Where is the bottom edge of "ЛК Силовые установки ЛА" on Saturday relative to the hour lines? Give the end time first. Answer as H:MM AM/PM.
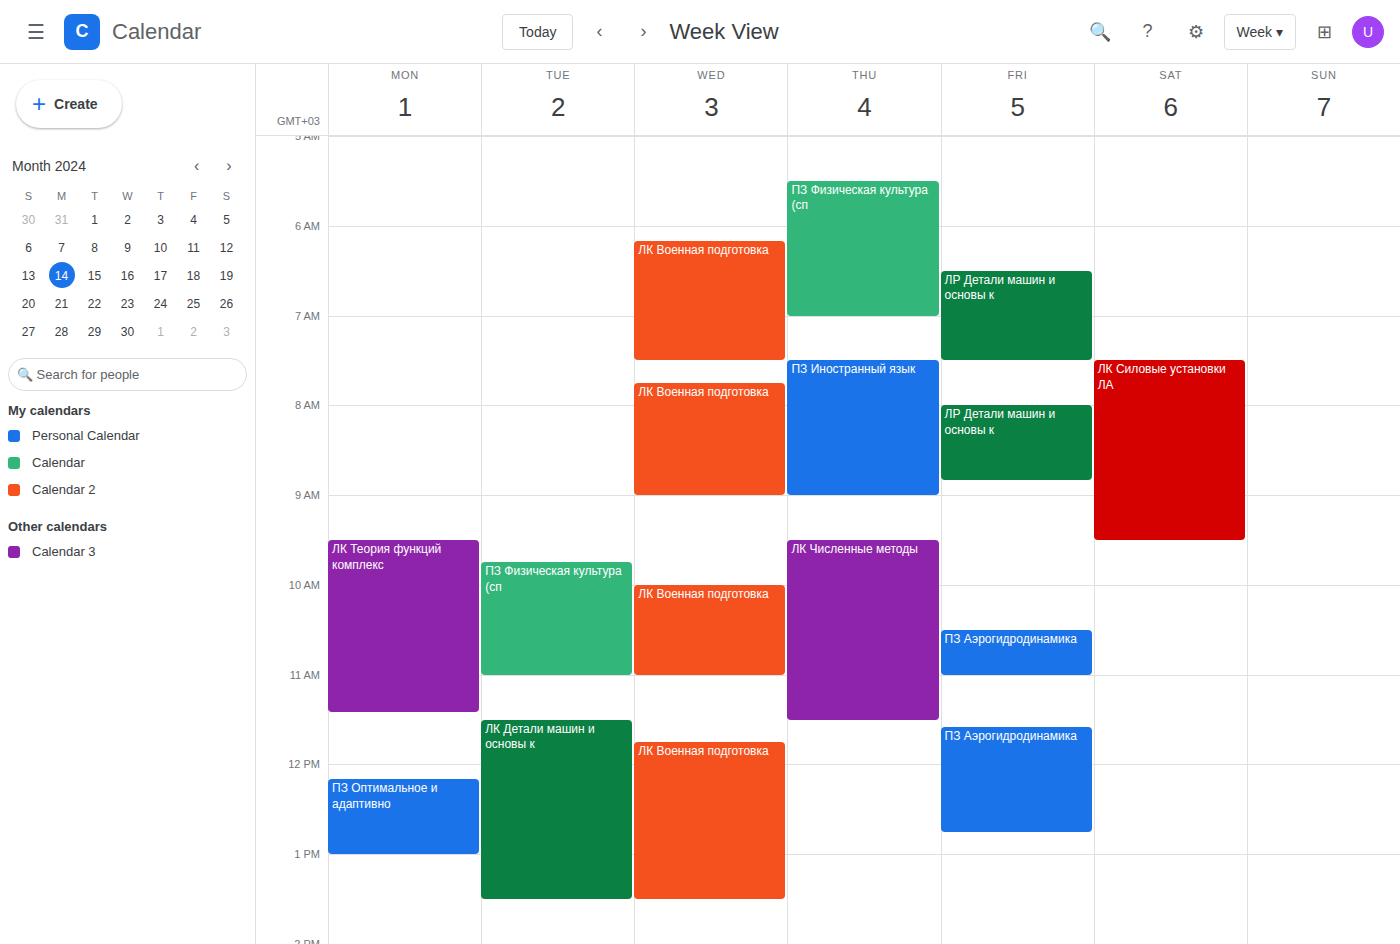
9:30 AM -- halfway between the 9 AM and 10 AM lines.